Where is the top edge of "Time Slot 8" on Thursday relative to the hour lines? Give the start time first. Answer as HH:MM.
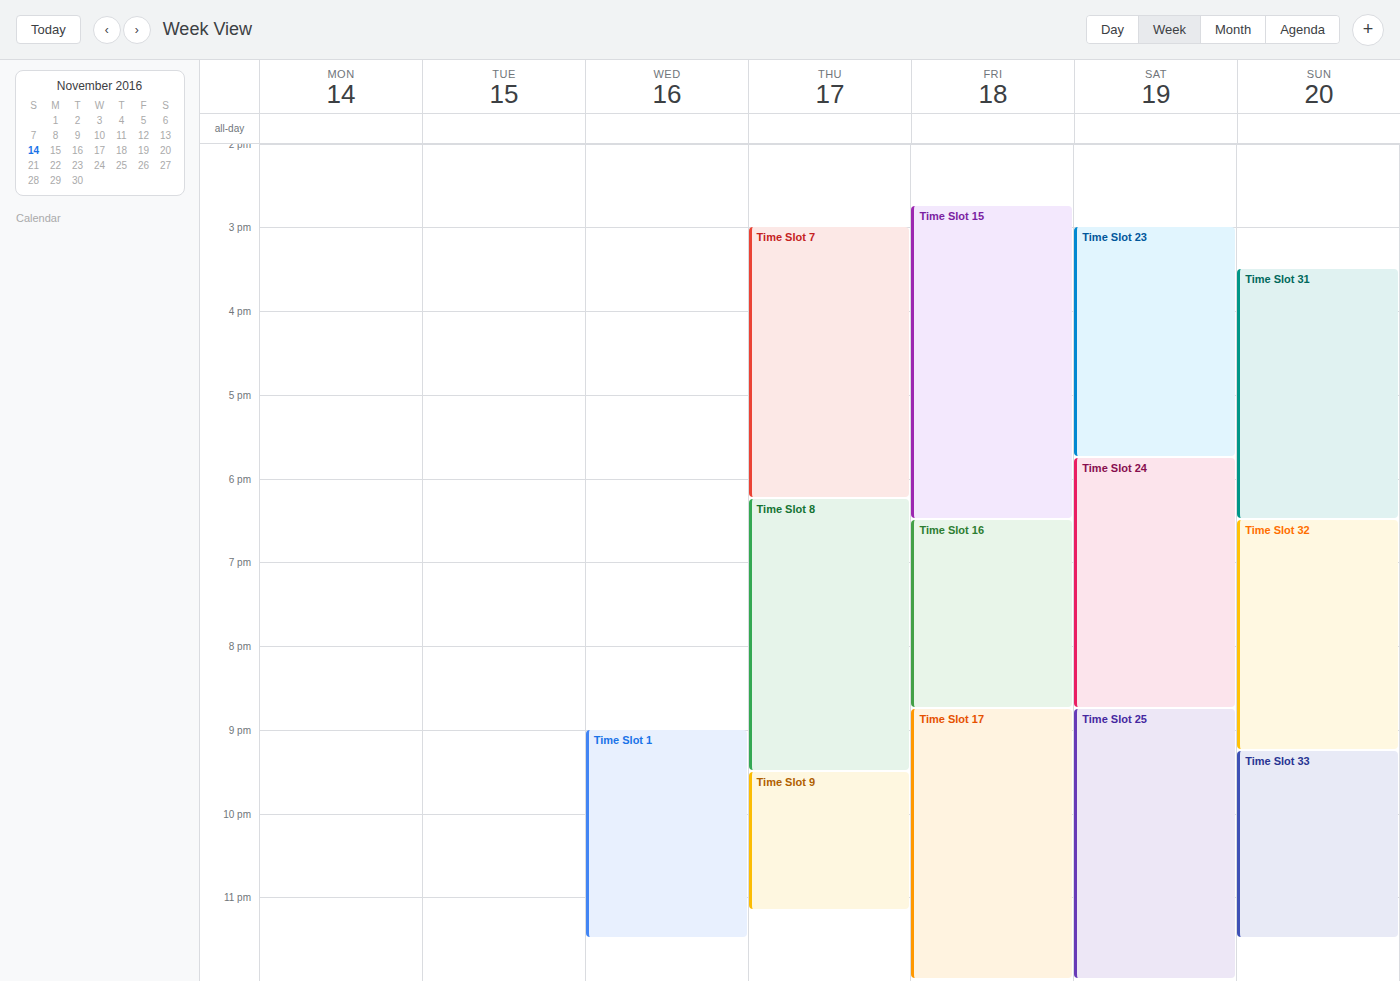
18:15 -- neither: a quarter of the way from the 18:00 line to the 19:00 line.